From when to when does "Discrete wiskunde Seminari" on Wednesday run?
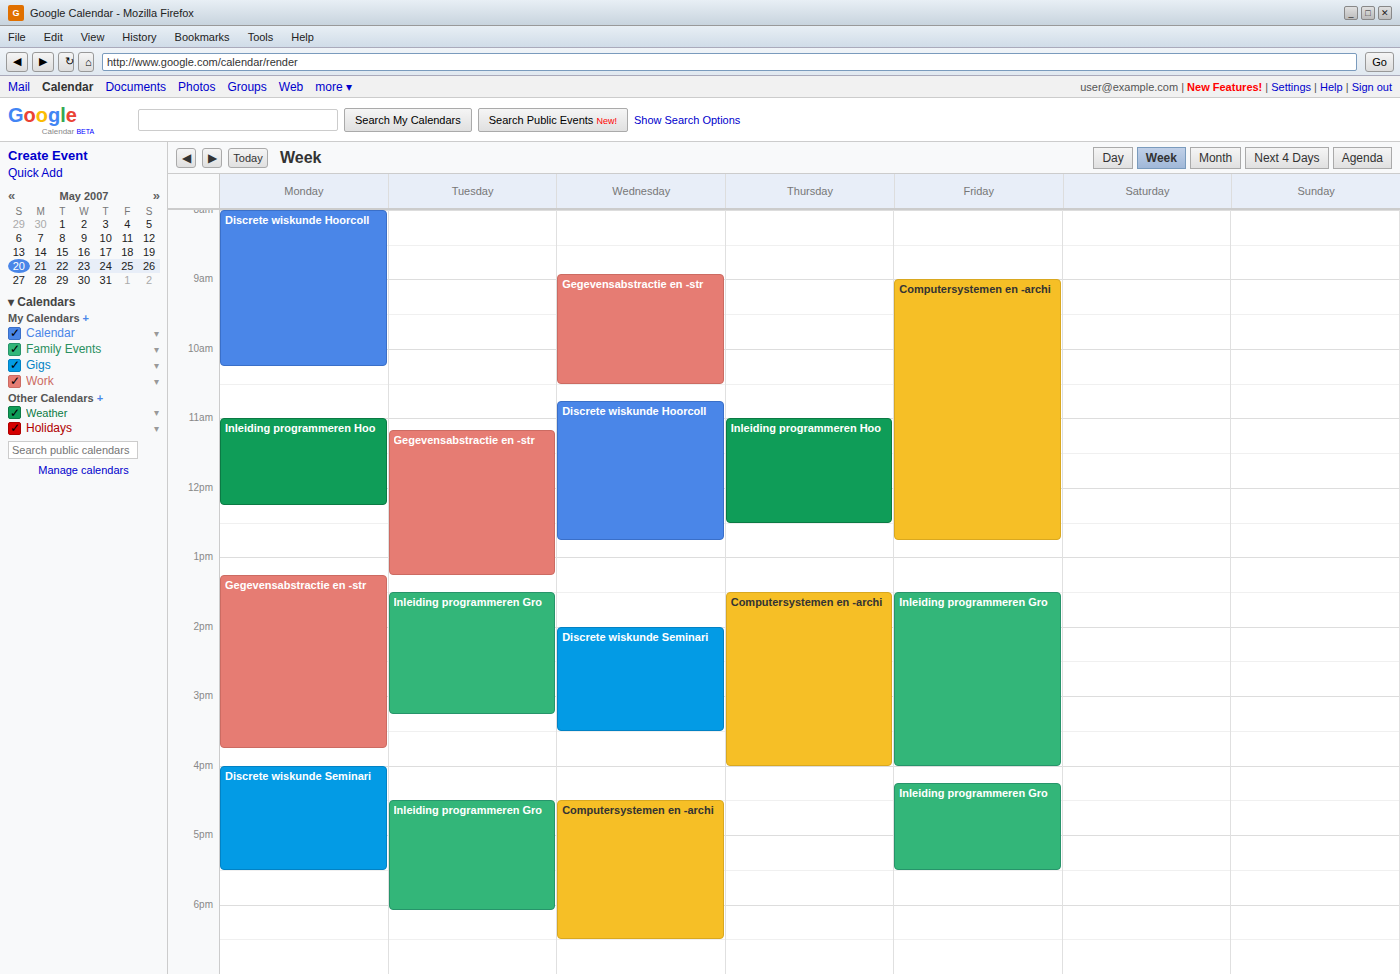
14:00 to 15:30